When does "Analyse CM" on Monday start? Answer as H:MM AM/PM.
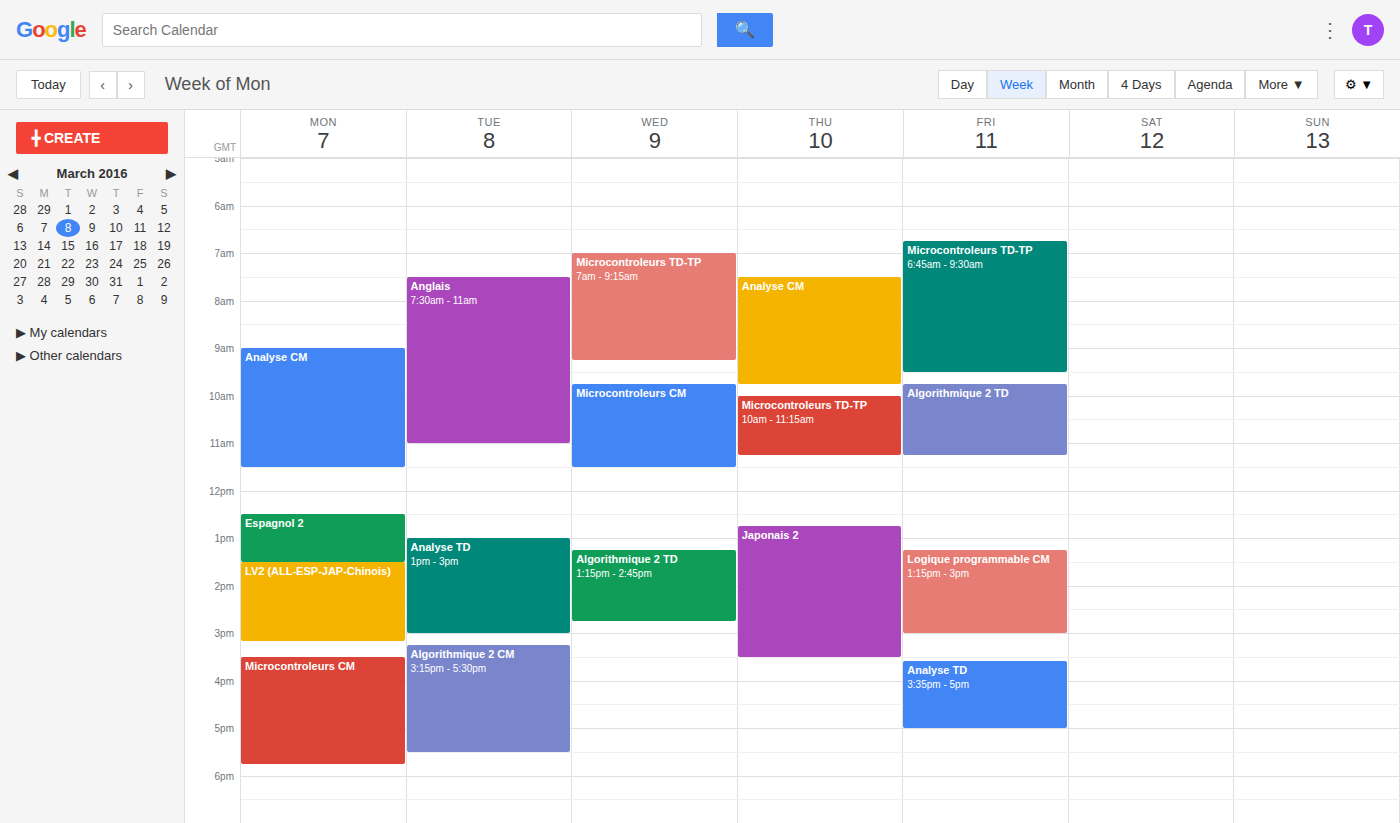
9:00 AM